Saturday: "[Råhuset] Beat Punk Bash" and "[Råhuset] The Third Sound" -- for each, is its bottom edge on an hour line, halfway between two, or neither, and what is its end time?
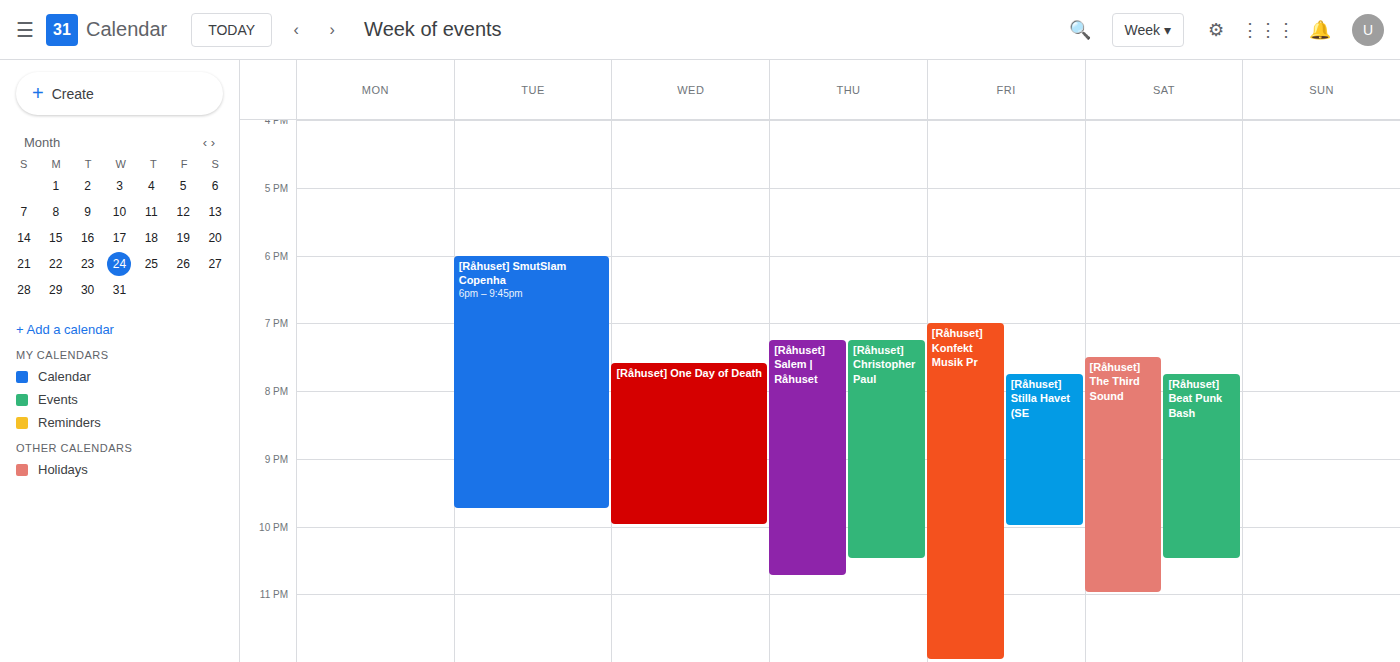
"[Råhuset] Beat Punk Bash": 10:30 PM, halfway between the 10 PM and 11 PM lines. "[Råhuset] The Third Sound": 11:00 PM, exactly on the 11 PM line.